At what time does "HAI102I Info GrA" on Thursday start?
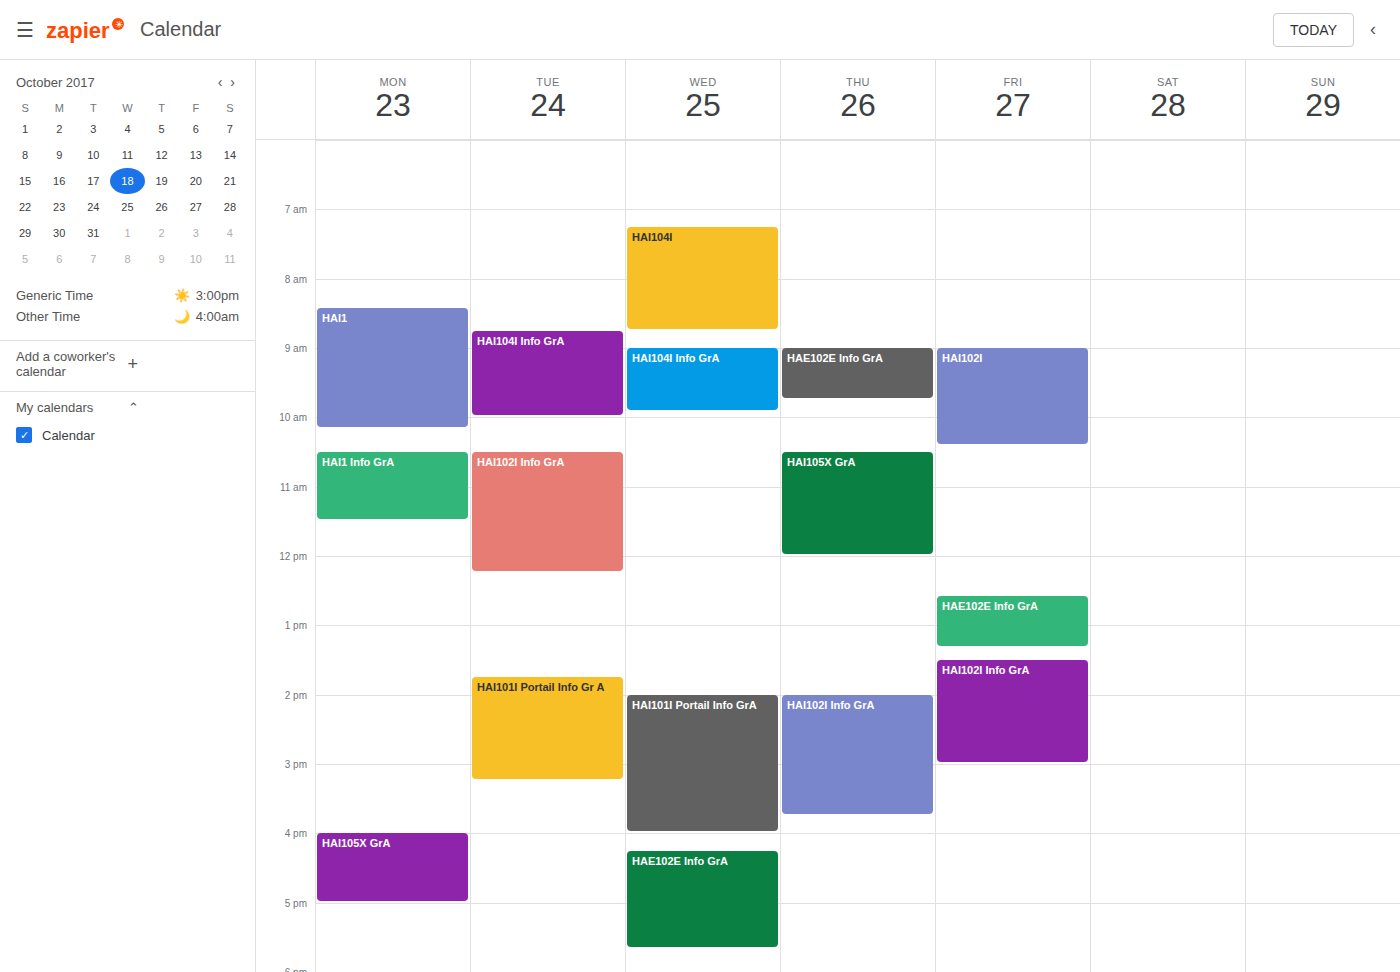
2:00 PM